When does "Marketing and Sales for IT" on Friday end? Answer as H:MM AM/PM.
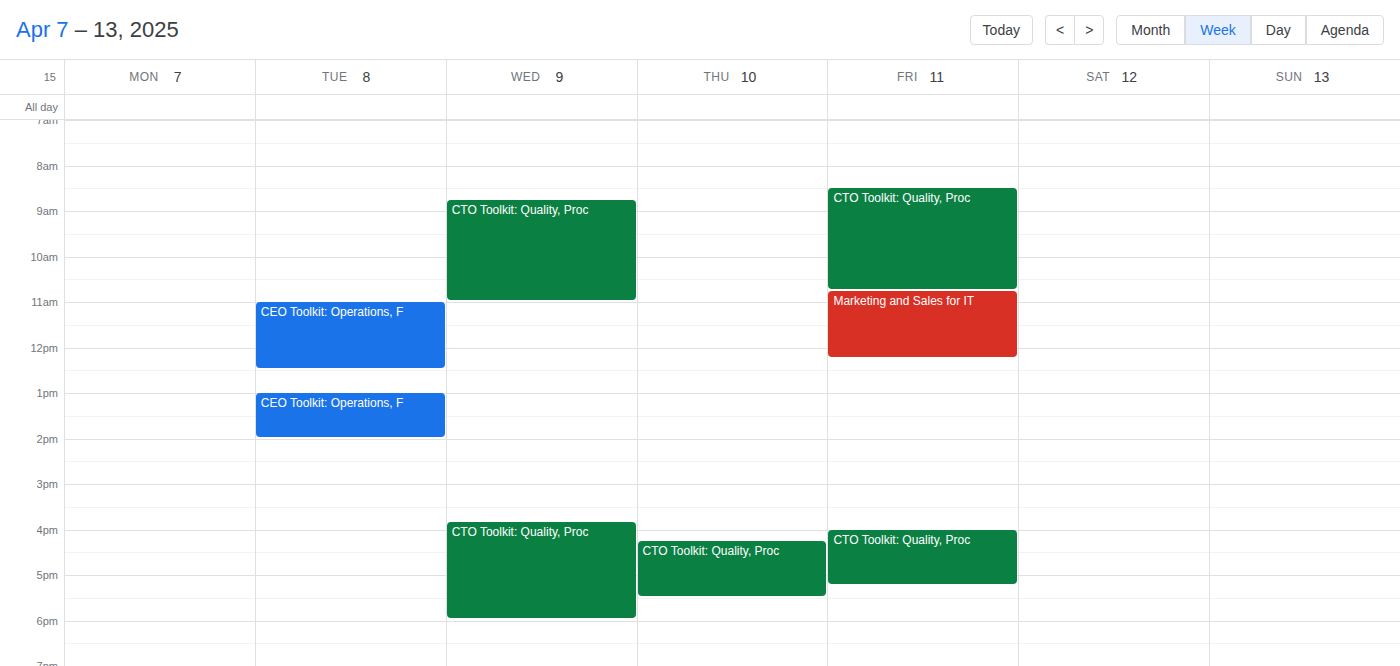
12:15 PM